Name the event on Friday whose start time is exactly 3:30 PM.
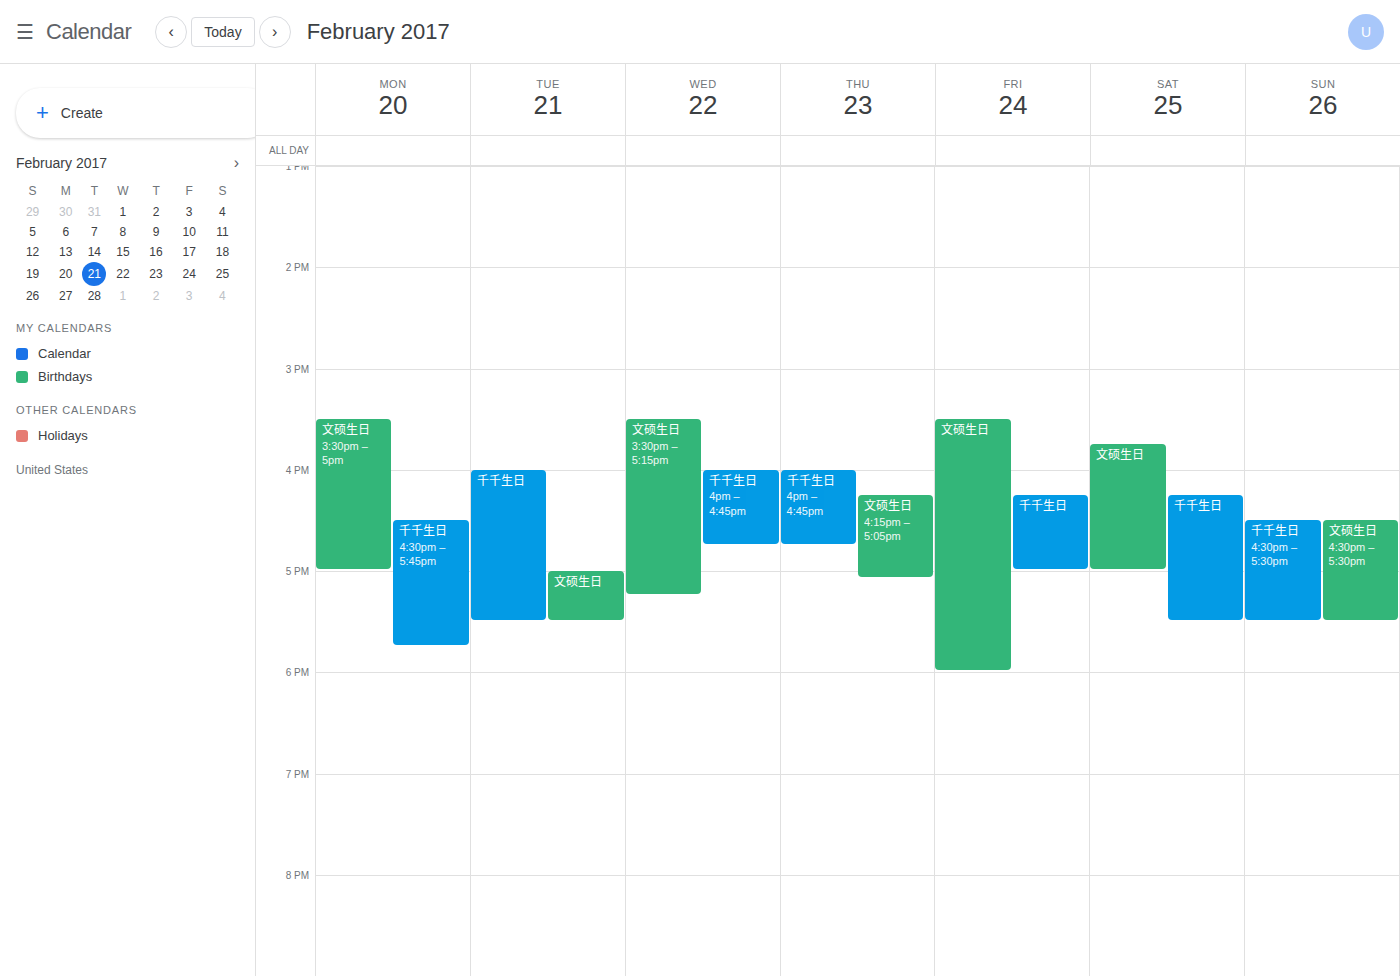
"文硕生日"